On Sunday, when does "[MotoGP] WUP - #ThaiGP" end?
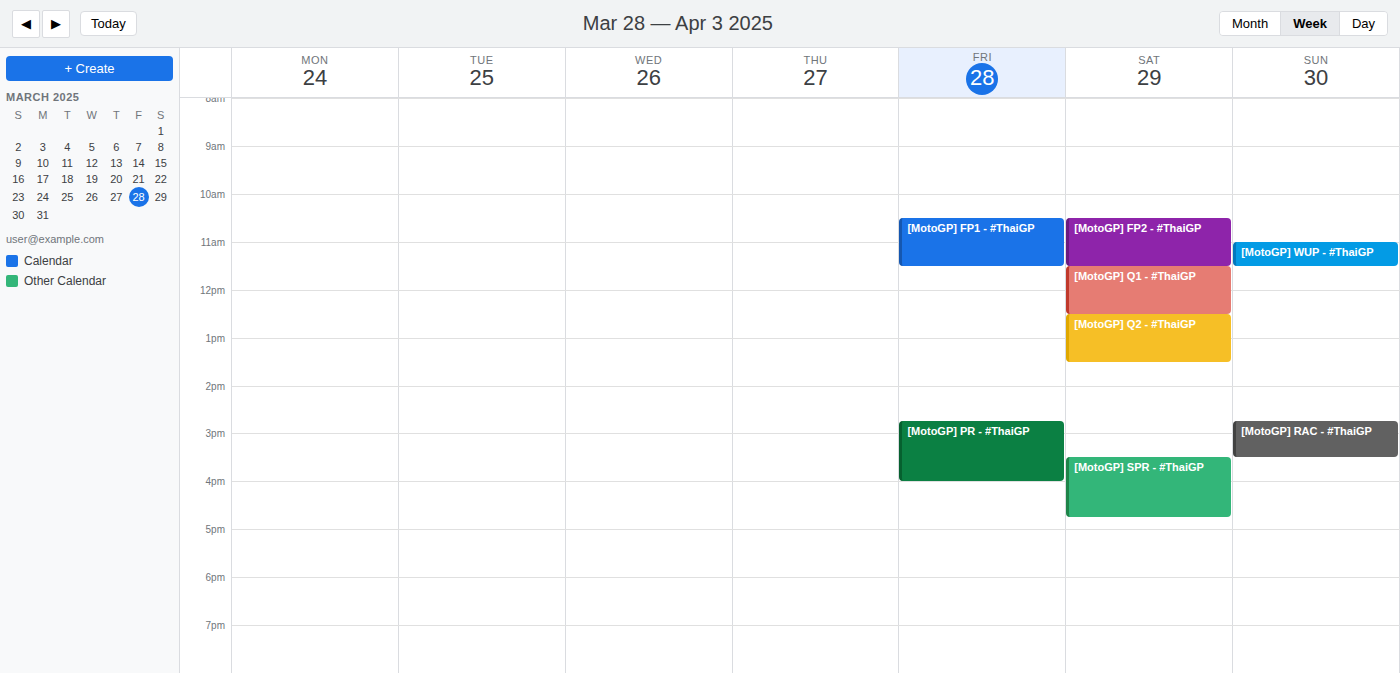
11:30 AM